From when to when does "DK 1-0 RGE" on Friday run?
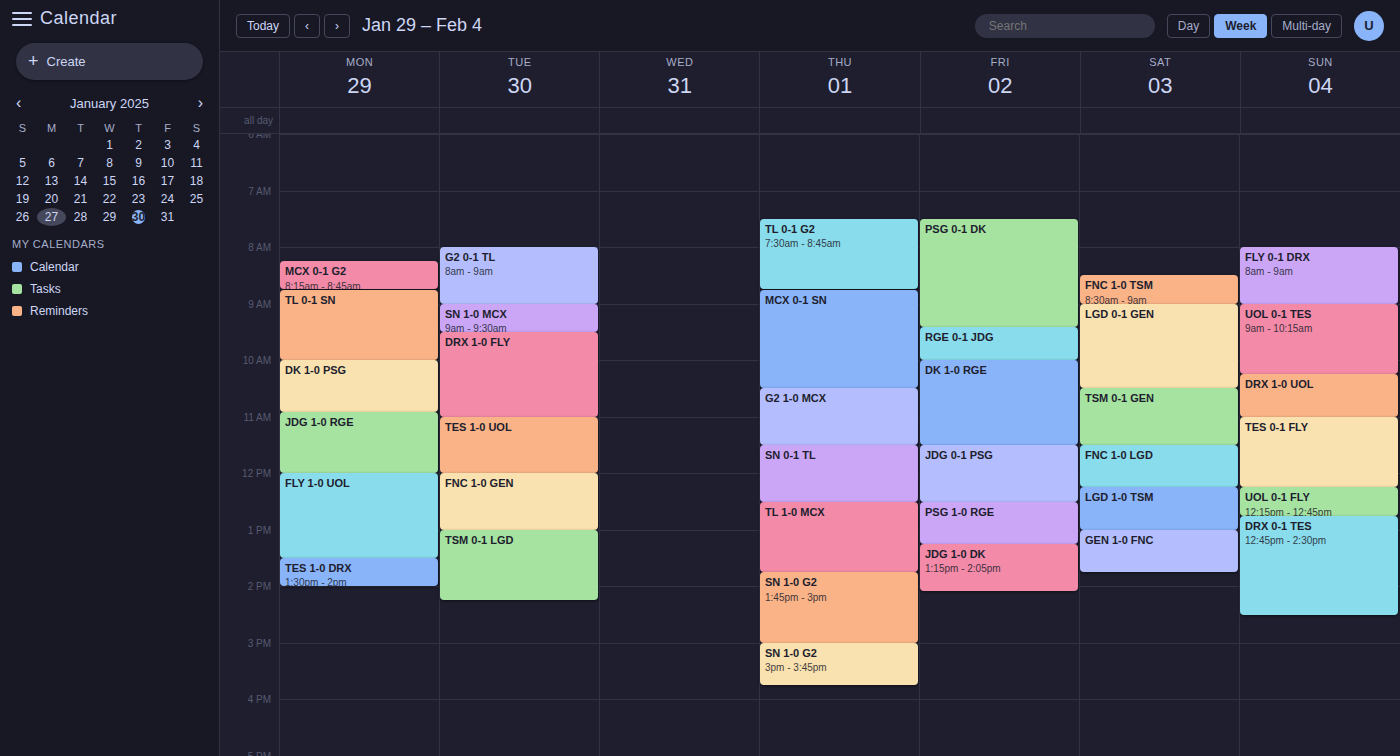
10:00 AM to 11:30 AM